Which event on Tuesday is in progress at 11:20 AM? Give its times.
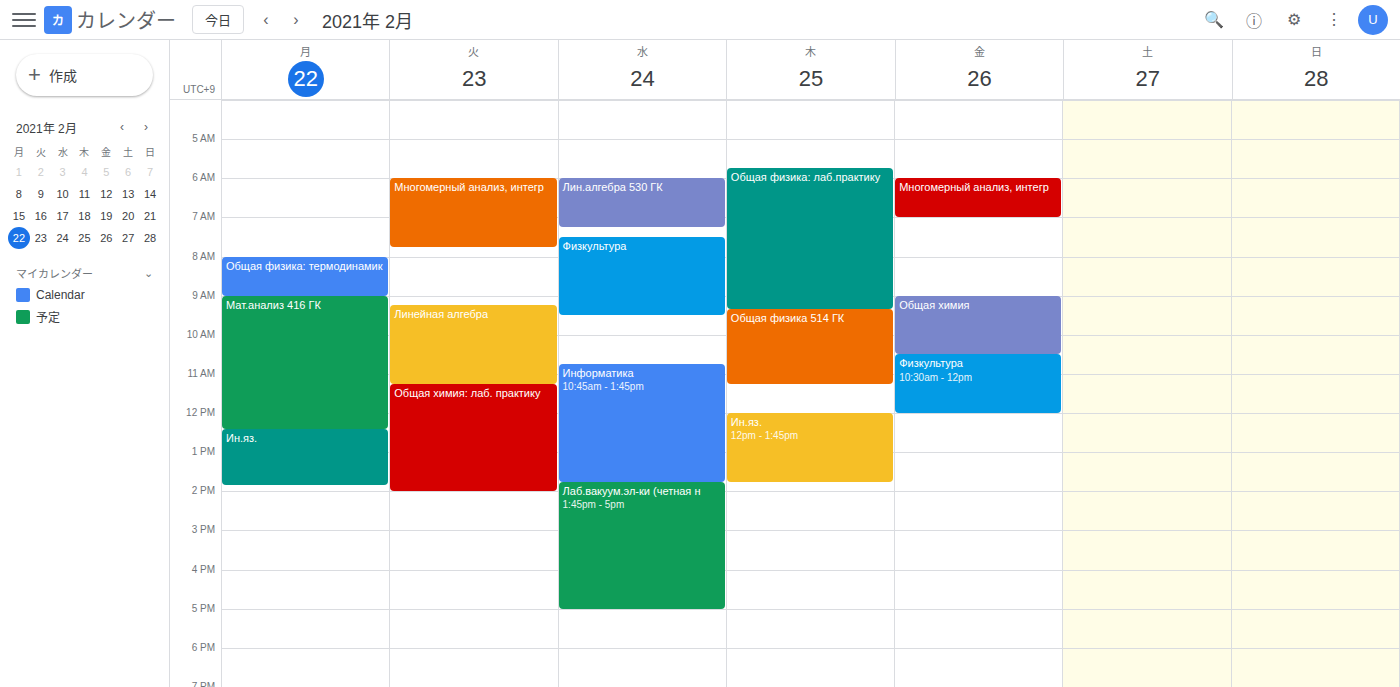
"Общая химия: лаб. практику", 11:15 AM to 2:00 PM